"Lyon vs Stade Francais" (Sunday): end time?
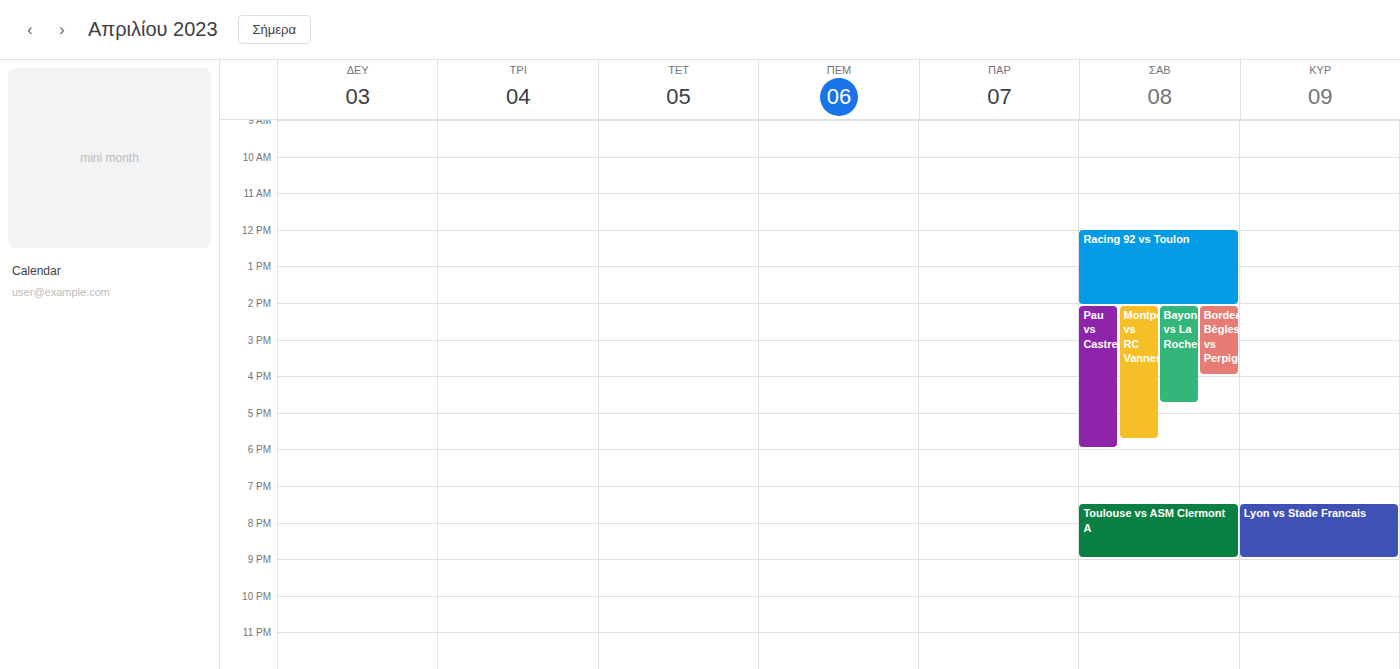
9:00 PM